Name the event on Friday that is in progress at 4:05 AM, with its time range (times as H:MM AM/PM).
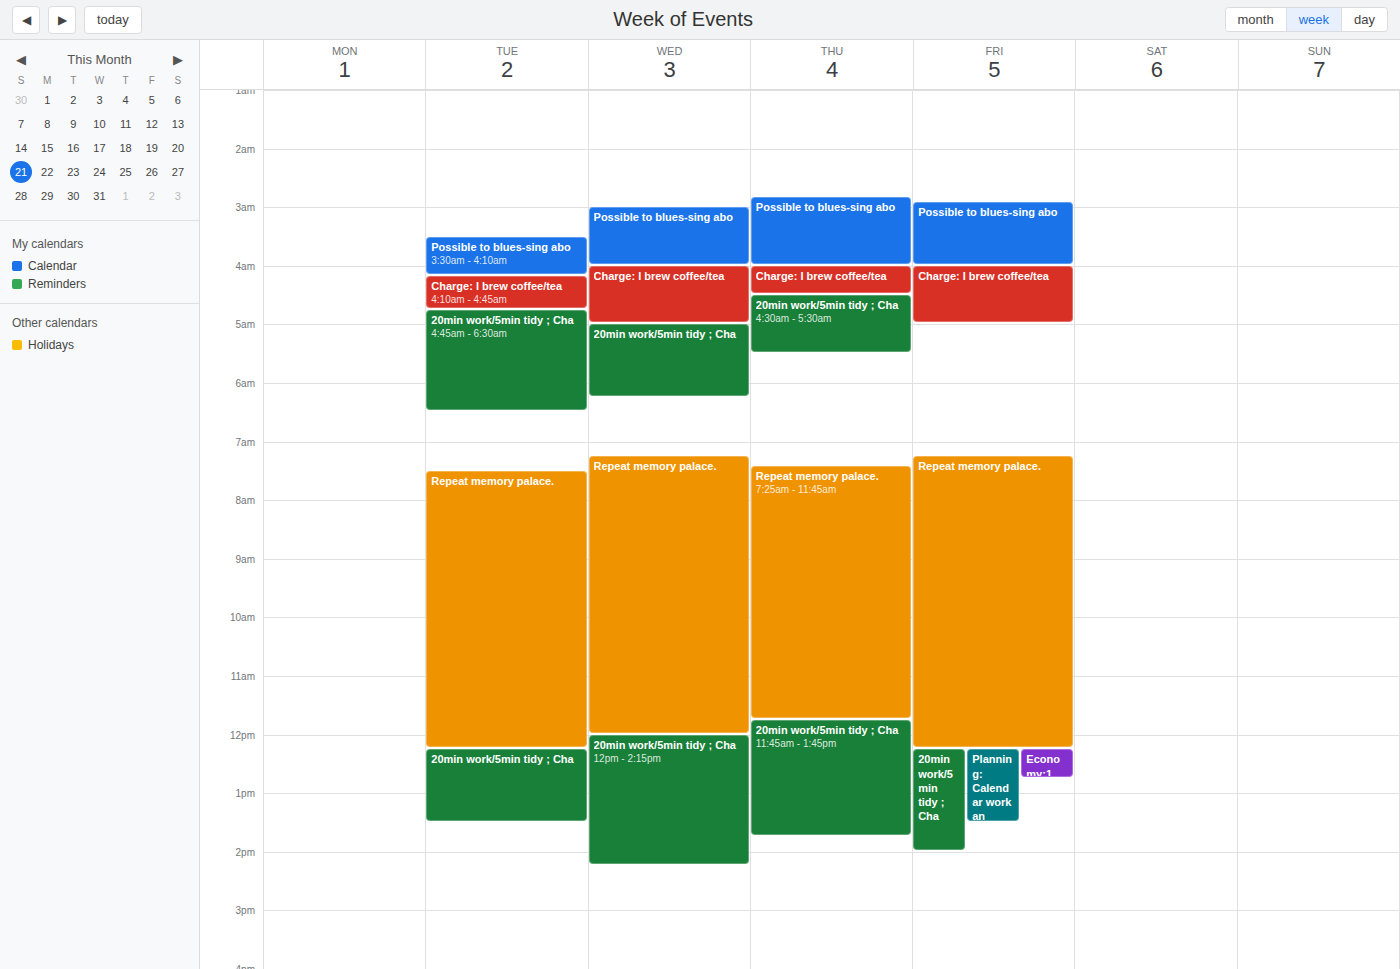
"Charge: I brew coffee/tea", 4:00 AM to 5:00 AM